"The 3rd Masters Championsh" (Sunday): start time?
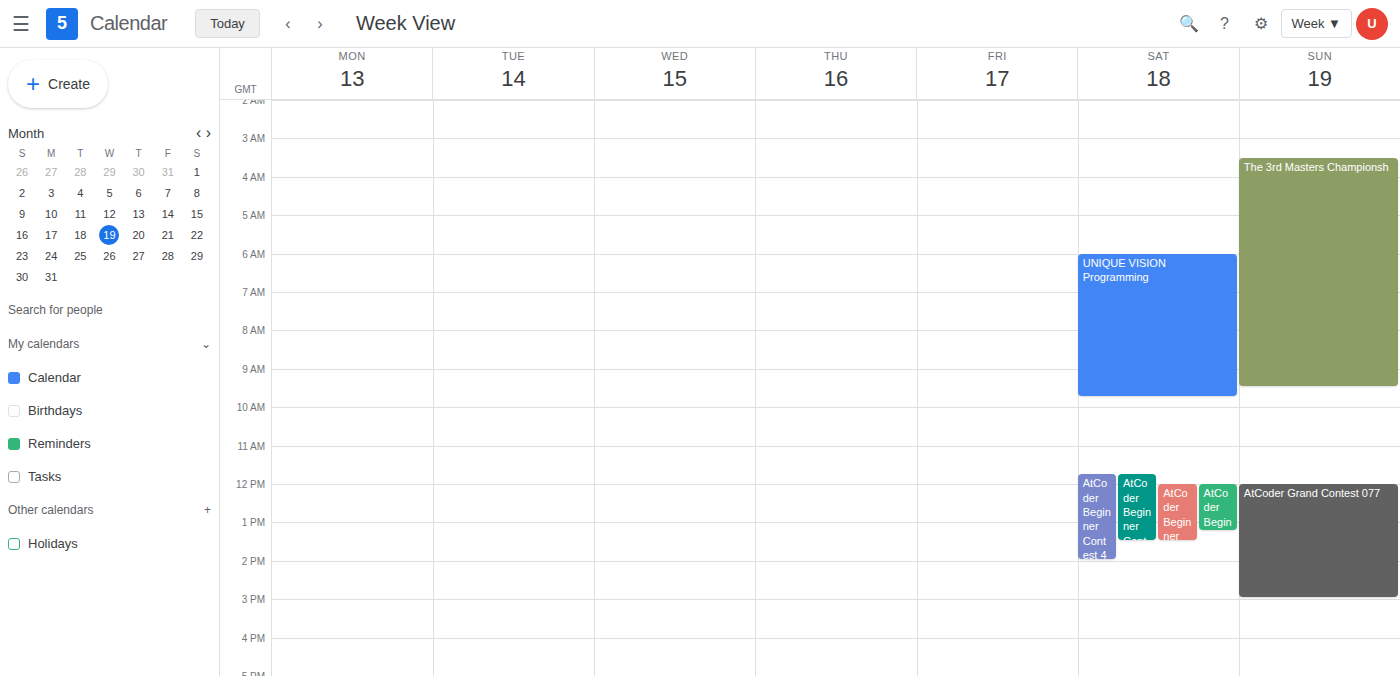
3:30 AM